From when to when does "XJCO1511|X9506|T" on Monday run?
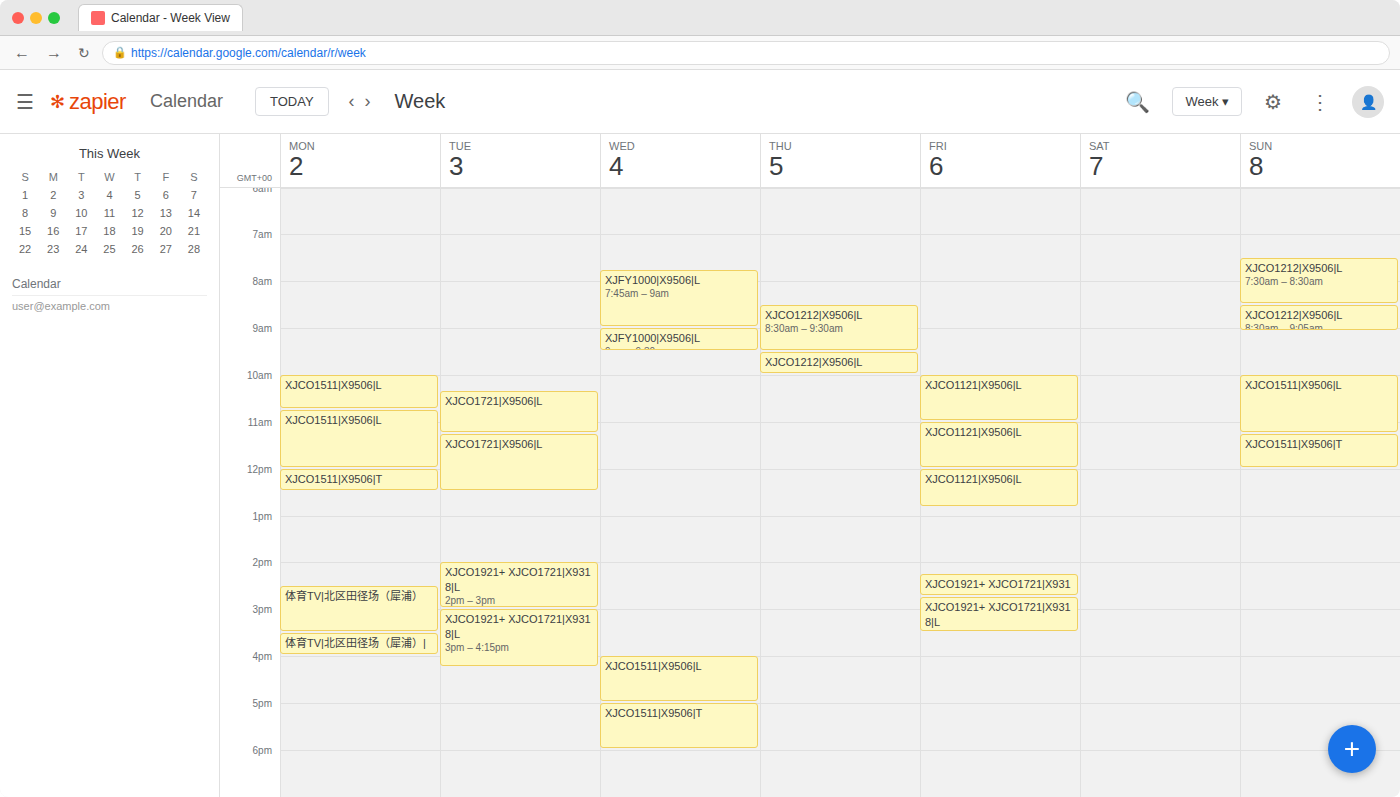
12:00 PM to 12:30 PM